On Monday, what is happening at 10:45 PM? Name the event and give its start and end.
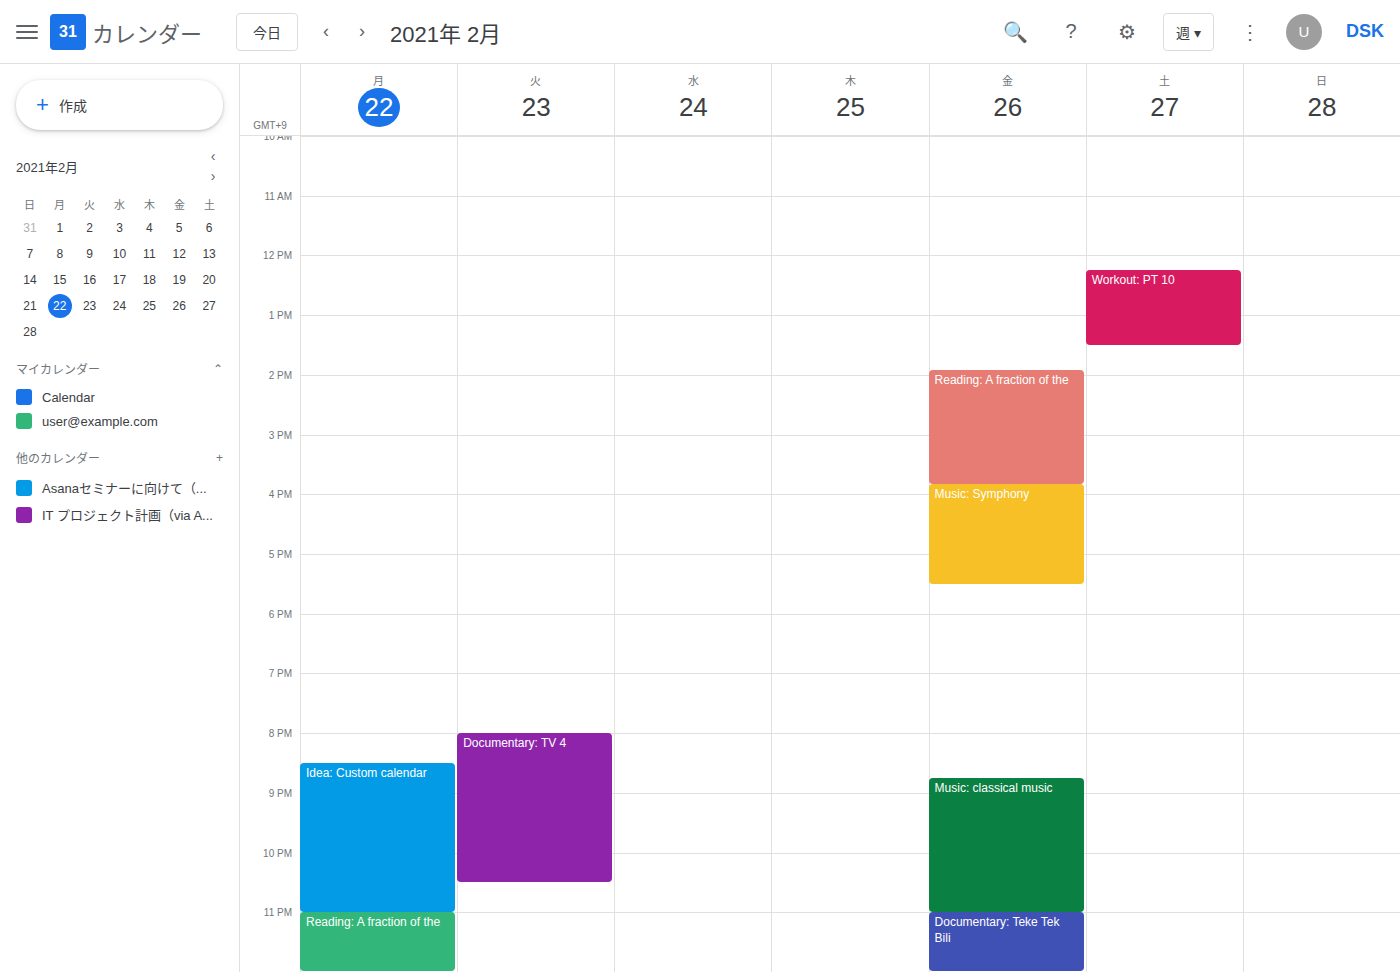
"Idea: Custom calendar", 8:30 PM to 11:00 PM